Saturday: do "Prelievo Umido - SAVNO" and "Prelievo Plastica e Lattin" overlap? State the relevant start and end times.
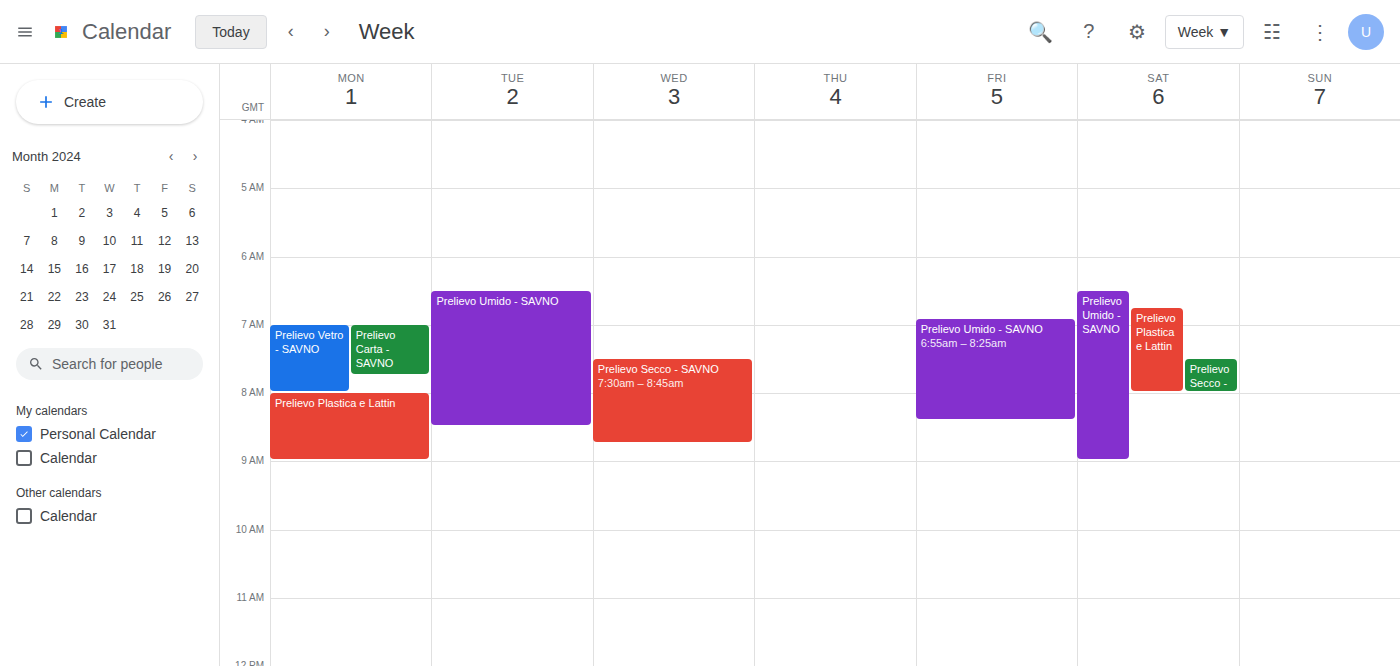
"Prelievo Plastica e Lattin" runs 6:45 AM to 8:00 AM, inside "Prelievo Umido - SAVNO" -- they overlap.